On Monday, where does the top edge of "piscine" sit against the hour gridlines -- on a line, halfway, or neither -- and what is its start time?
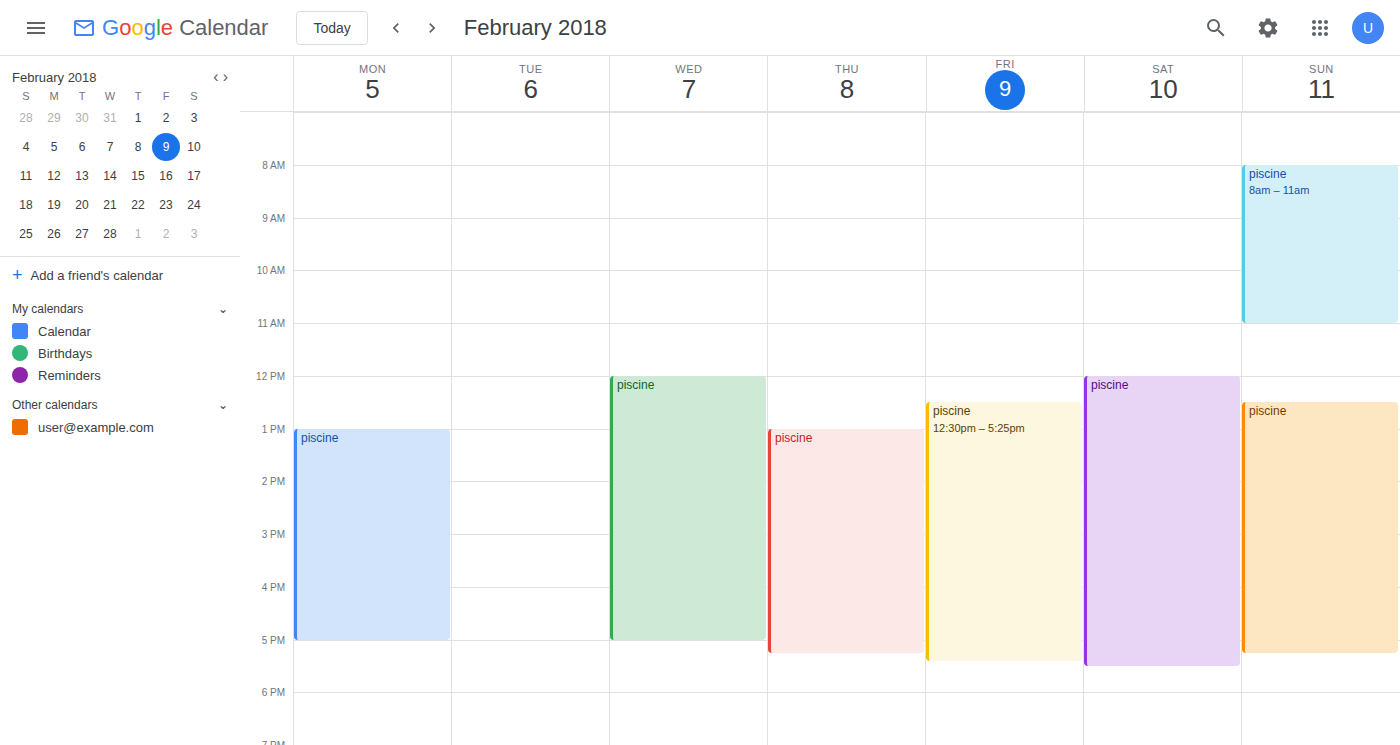
1:00 PM -- exactly on the 1 PM line.